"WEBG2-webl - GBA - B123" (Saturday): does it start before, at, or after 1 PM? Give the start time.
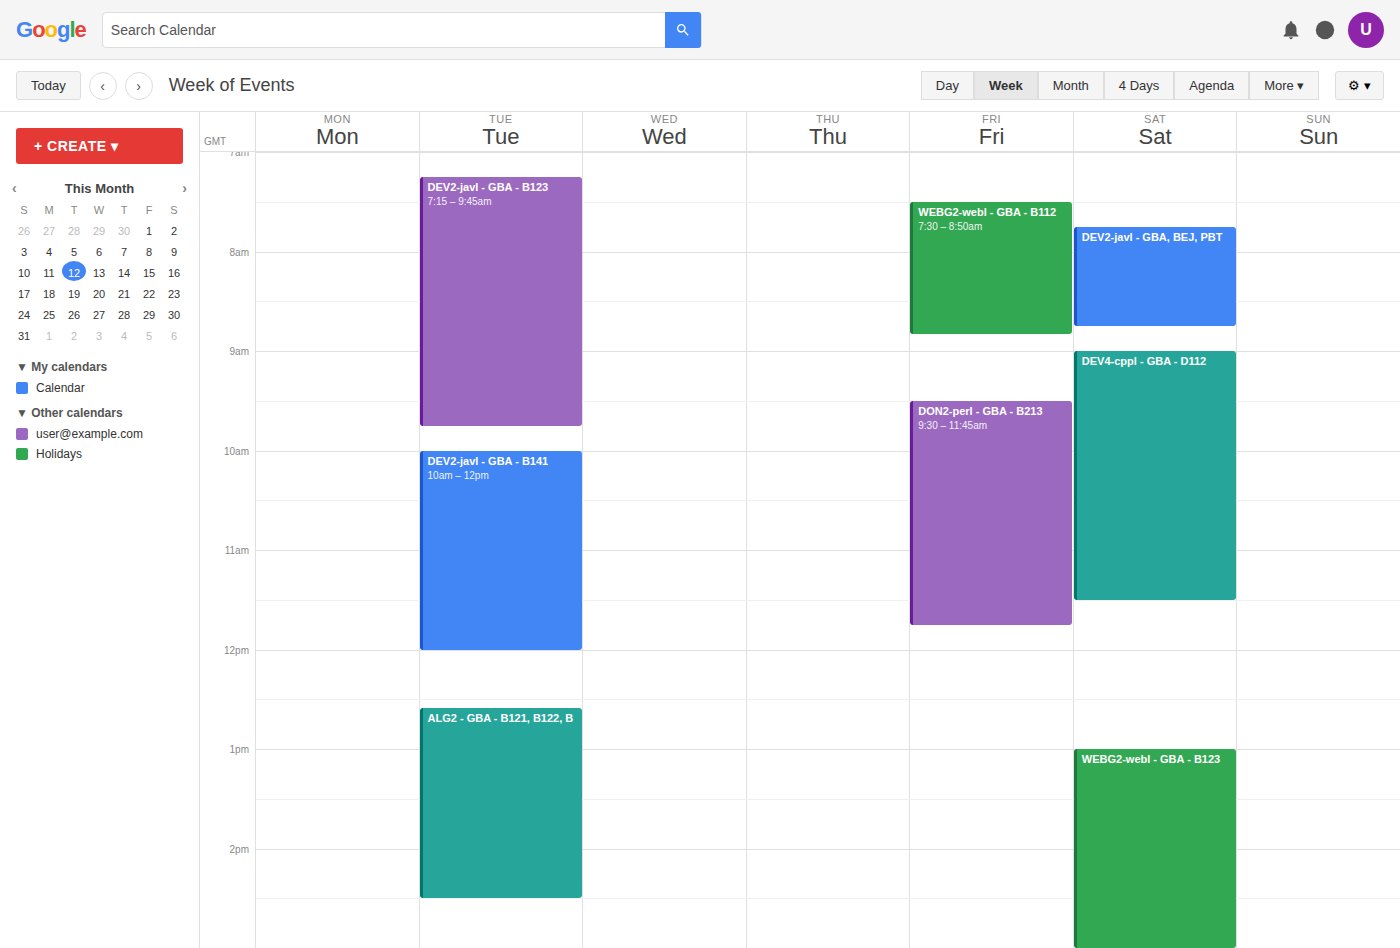
1:00 PM -- exactly at 1 PM, on the 1 PM line.